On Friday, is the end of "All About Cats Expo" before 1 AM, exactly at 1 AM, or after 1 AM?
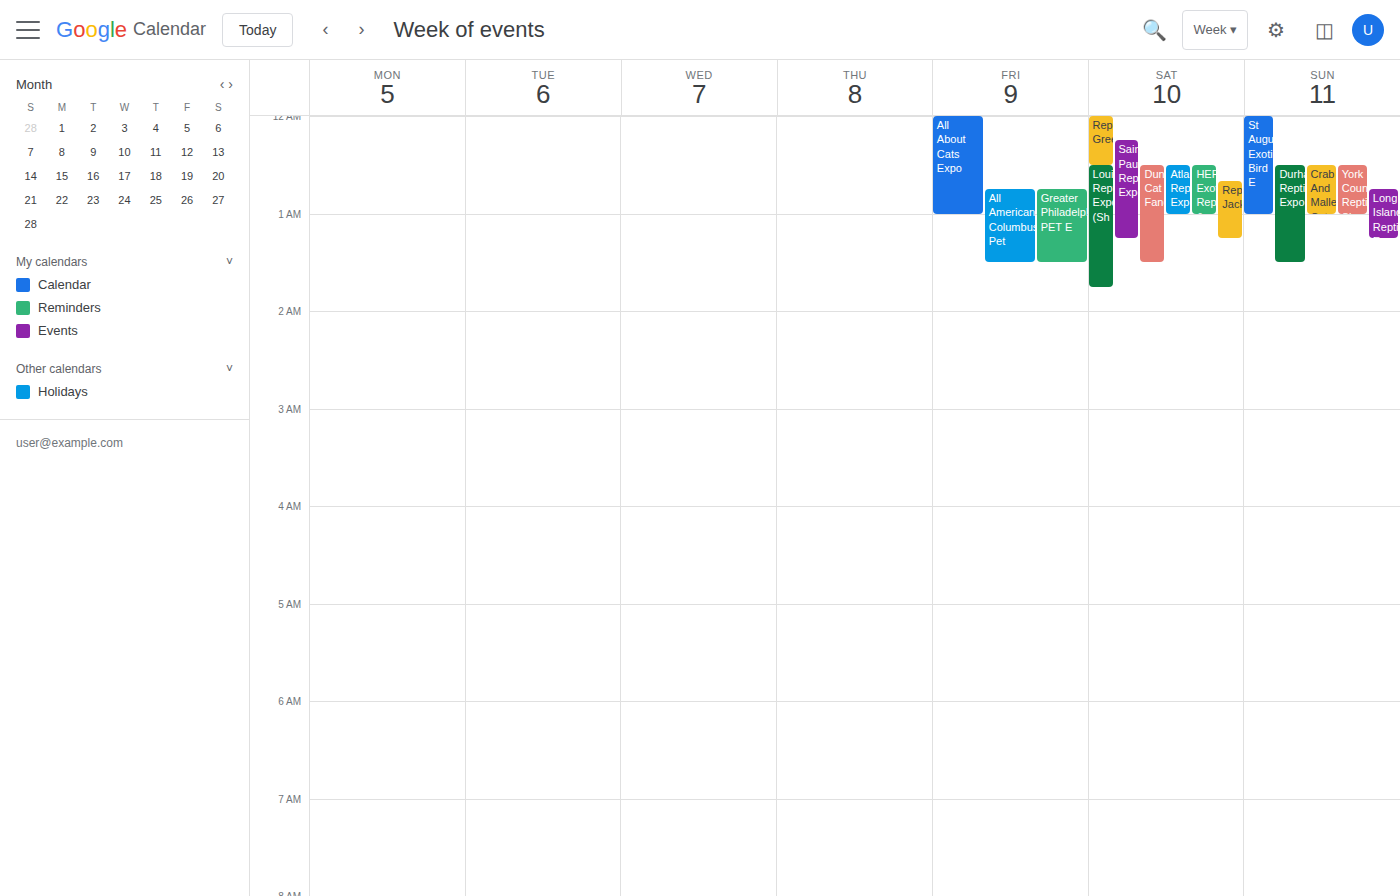
1:00 AM -- exactly at 1 AM, on the 1 AM line.